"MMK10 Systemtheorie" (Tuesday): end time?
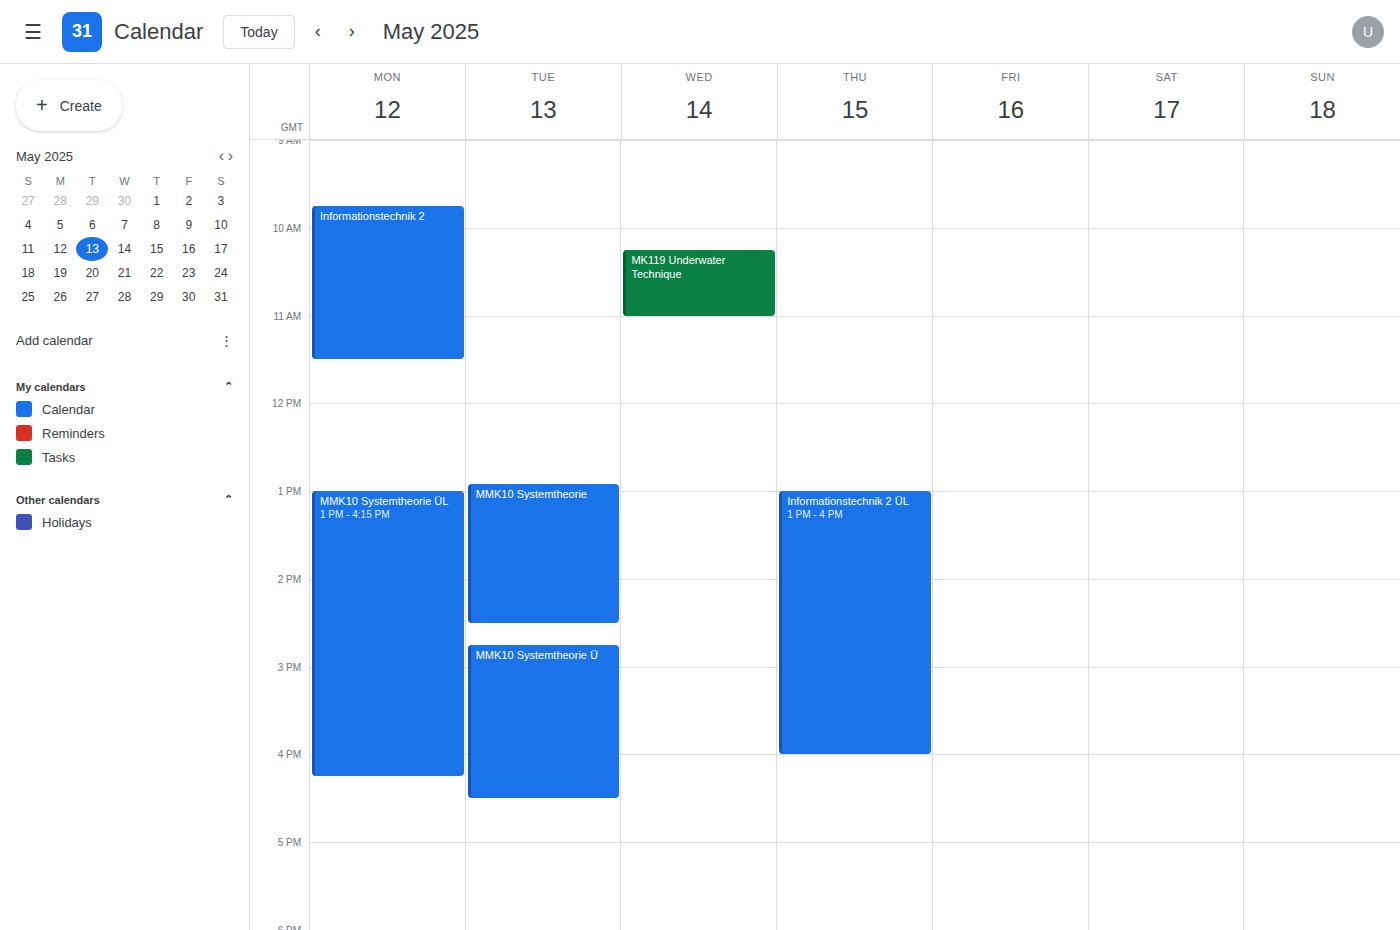
2:30 PM